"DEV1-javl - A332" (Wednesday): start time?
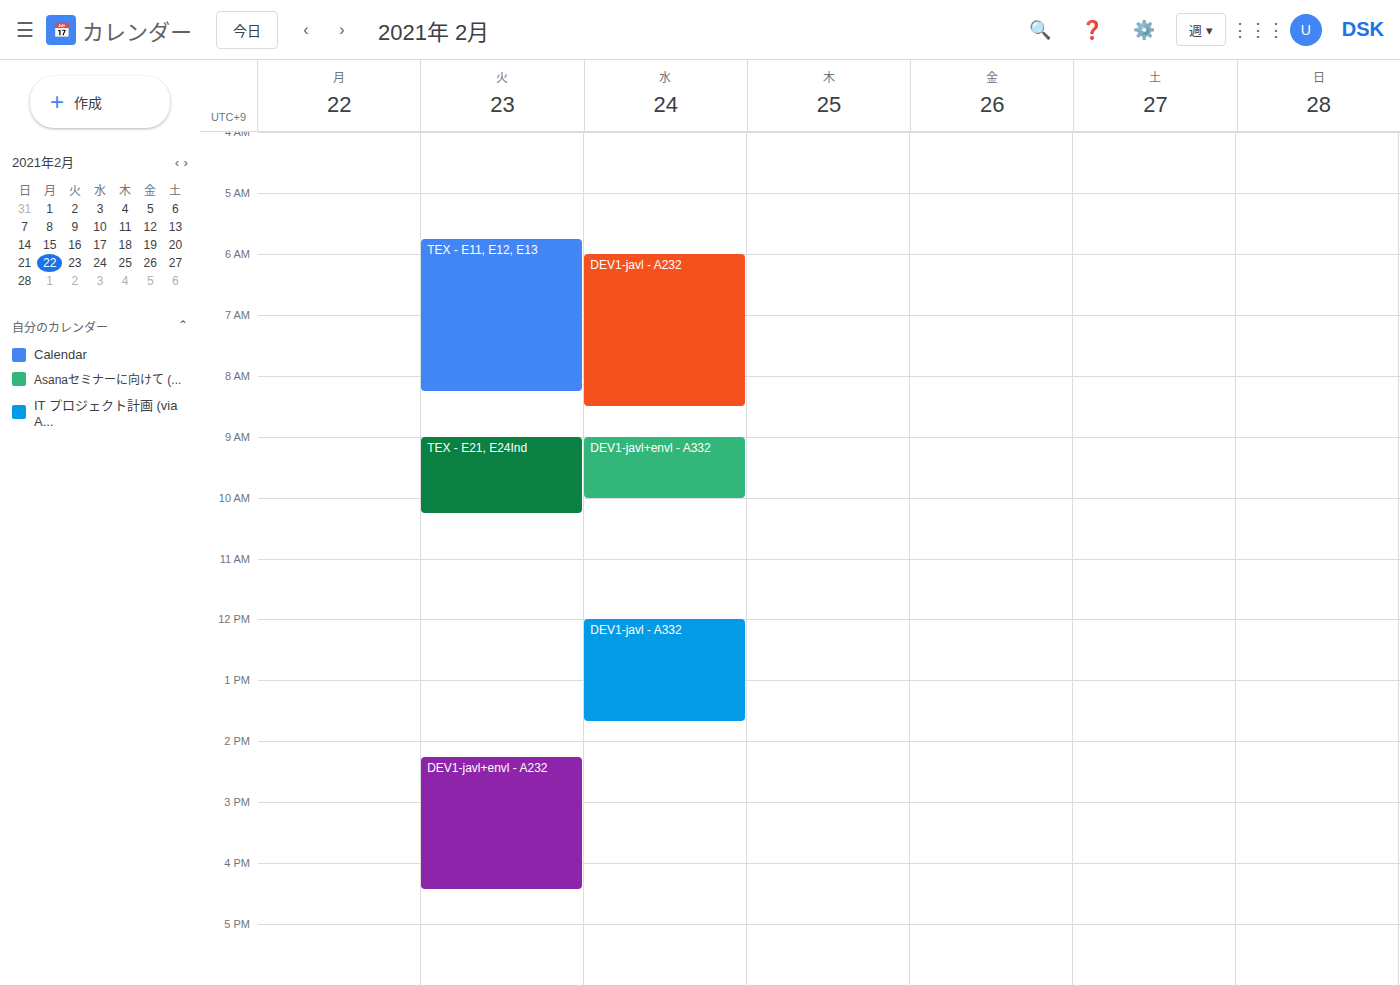
12:00 PM